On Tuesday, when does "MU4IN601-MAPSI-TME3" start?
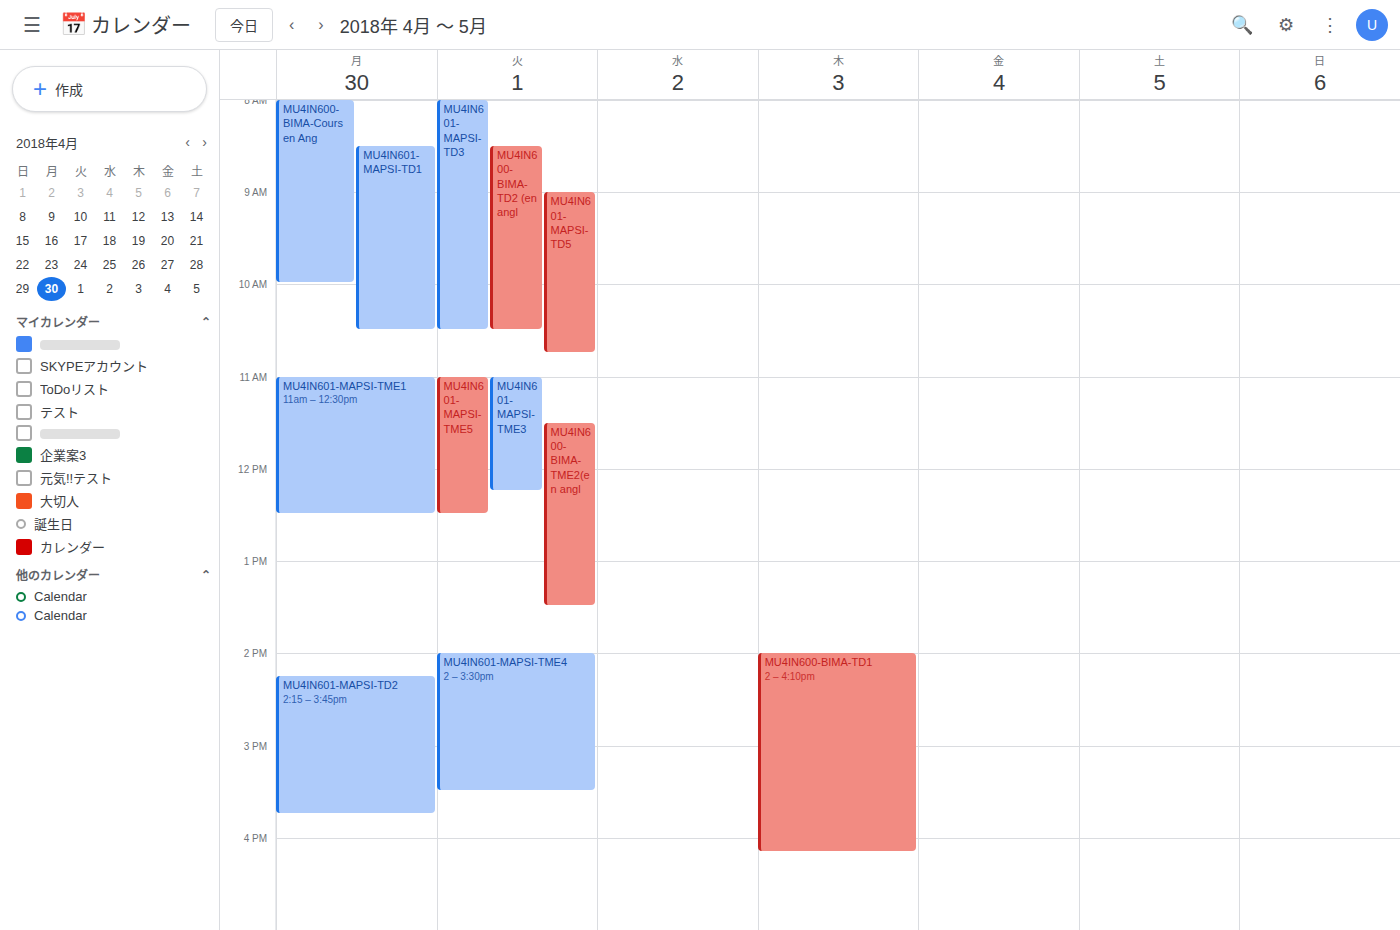
11:00 AM